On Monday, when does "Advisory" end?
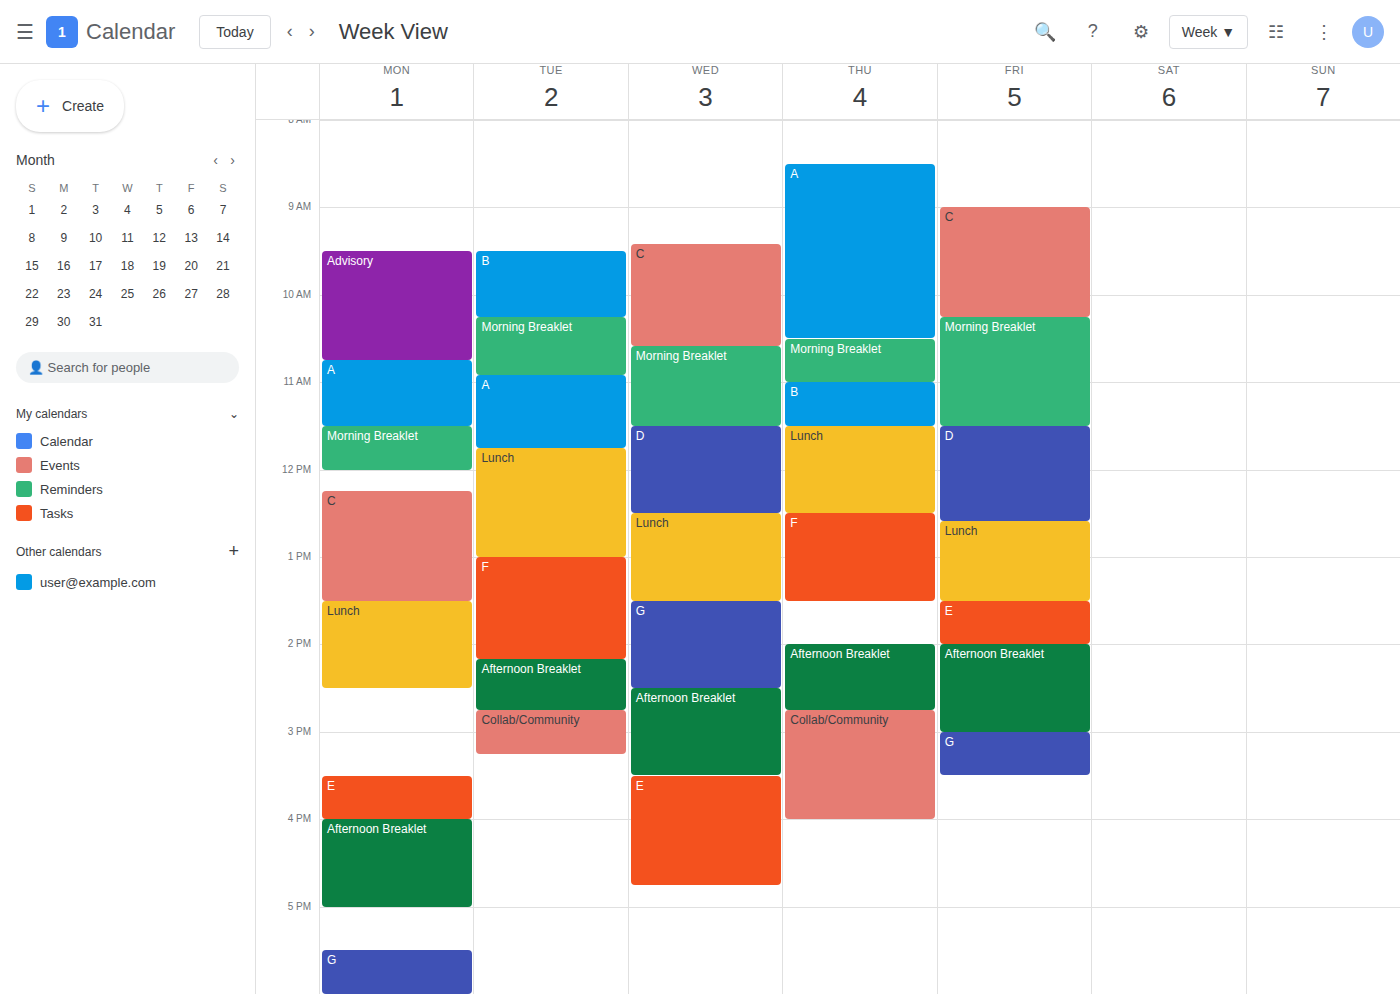
10:45 AM